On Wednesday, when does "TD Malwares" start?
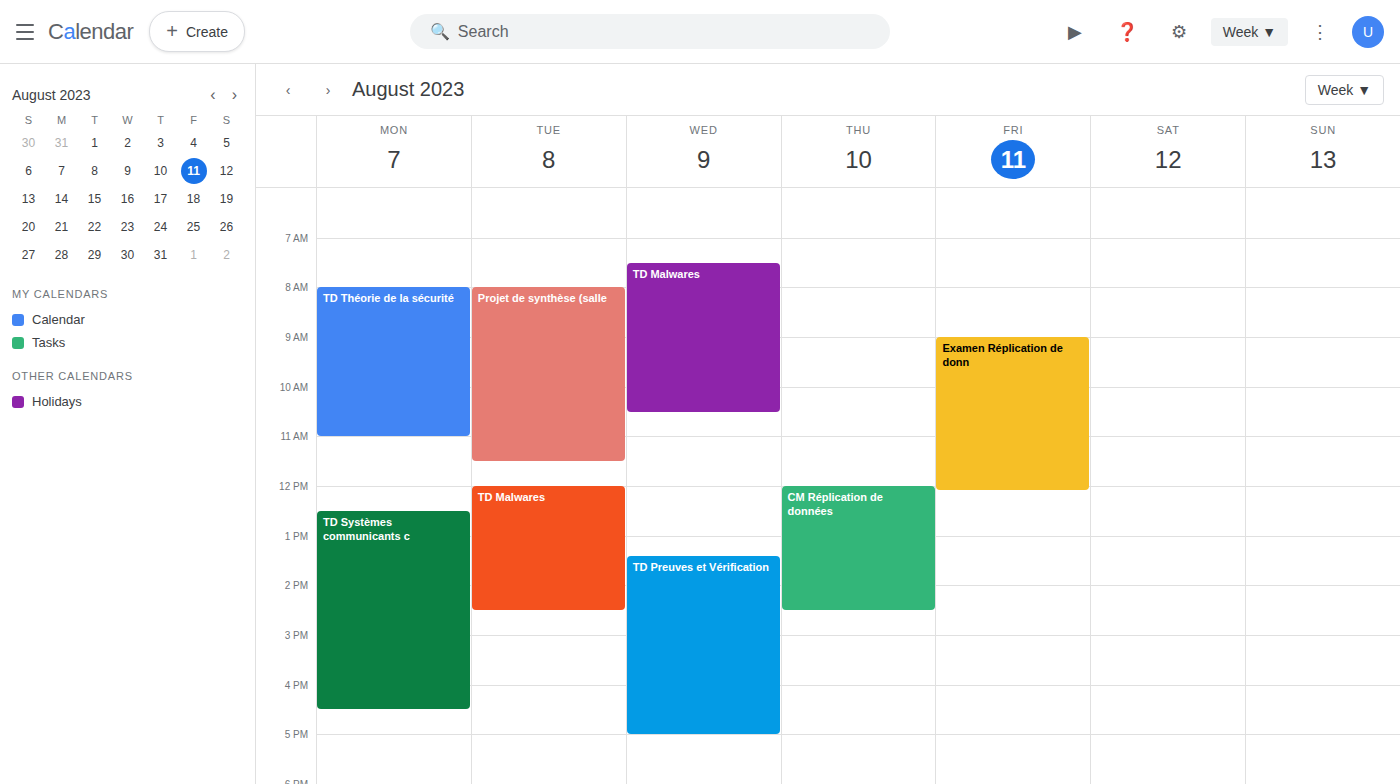
7:30 AM